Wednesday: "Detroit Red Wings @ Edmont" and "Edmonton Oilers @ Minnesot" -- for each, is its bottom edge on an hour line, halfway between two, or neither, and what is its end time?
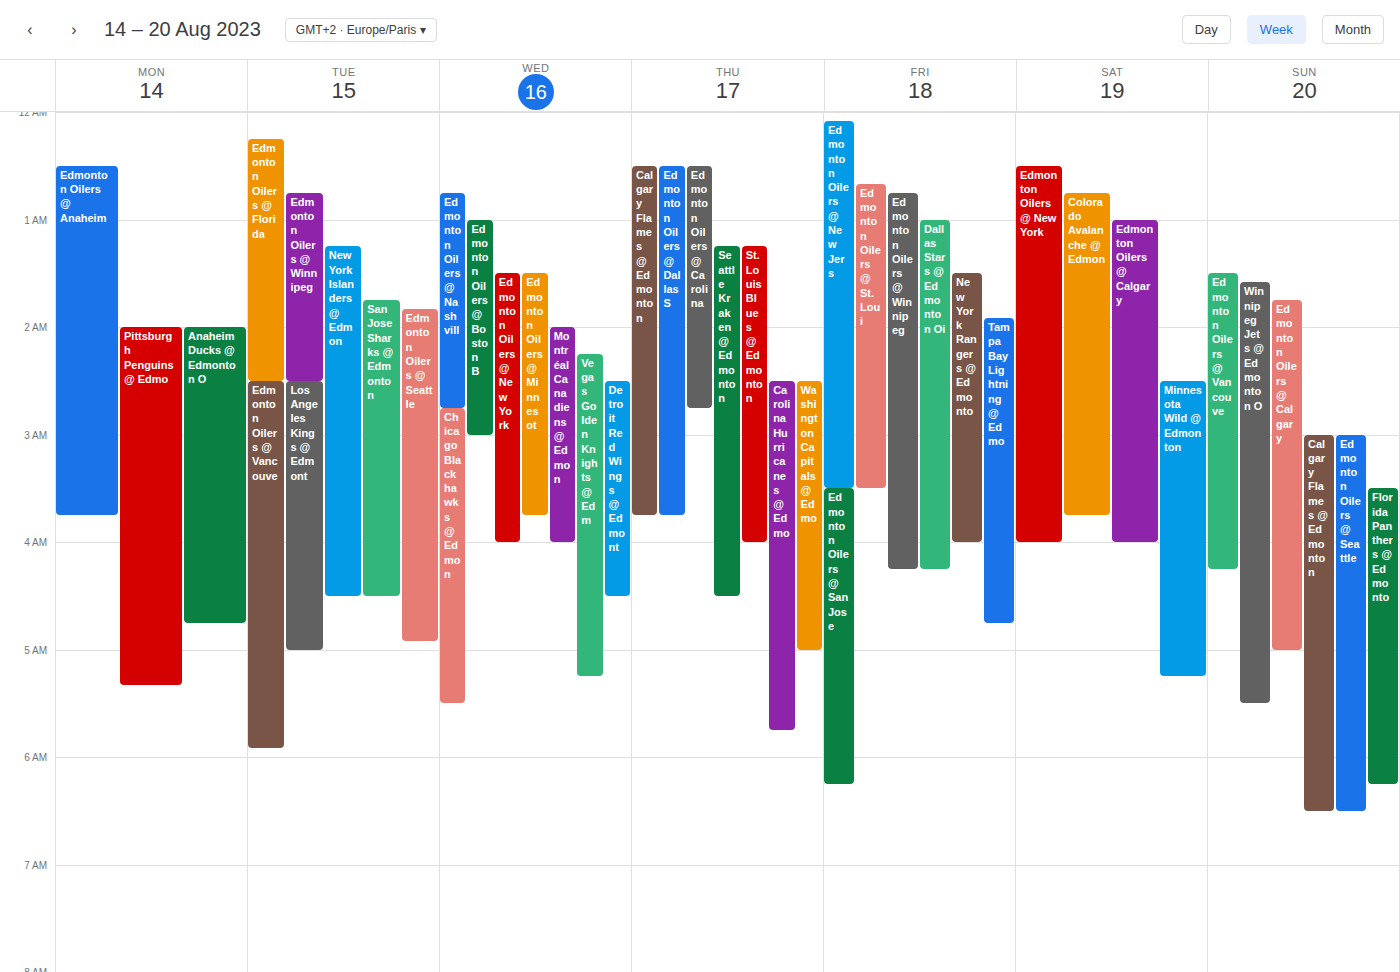
"Detroit Red Wings @ Edmont": 4:30 AM, halfway between the 4 AM and 5 AM lines. "Edmonton Oilers @ Minnesot": 3:45 AM, neither: three quarters of the way from the 3 AM line to the 4 AM line.